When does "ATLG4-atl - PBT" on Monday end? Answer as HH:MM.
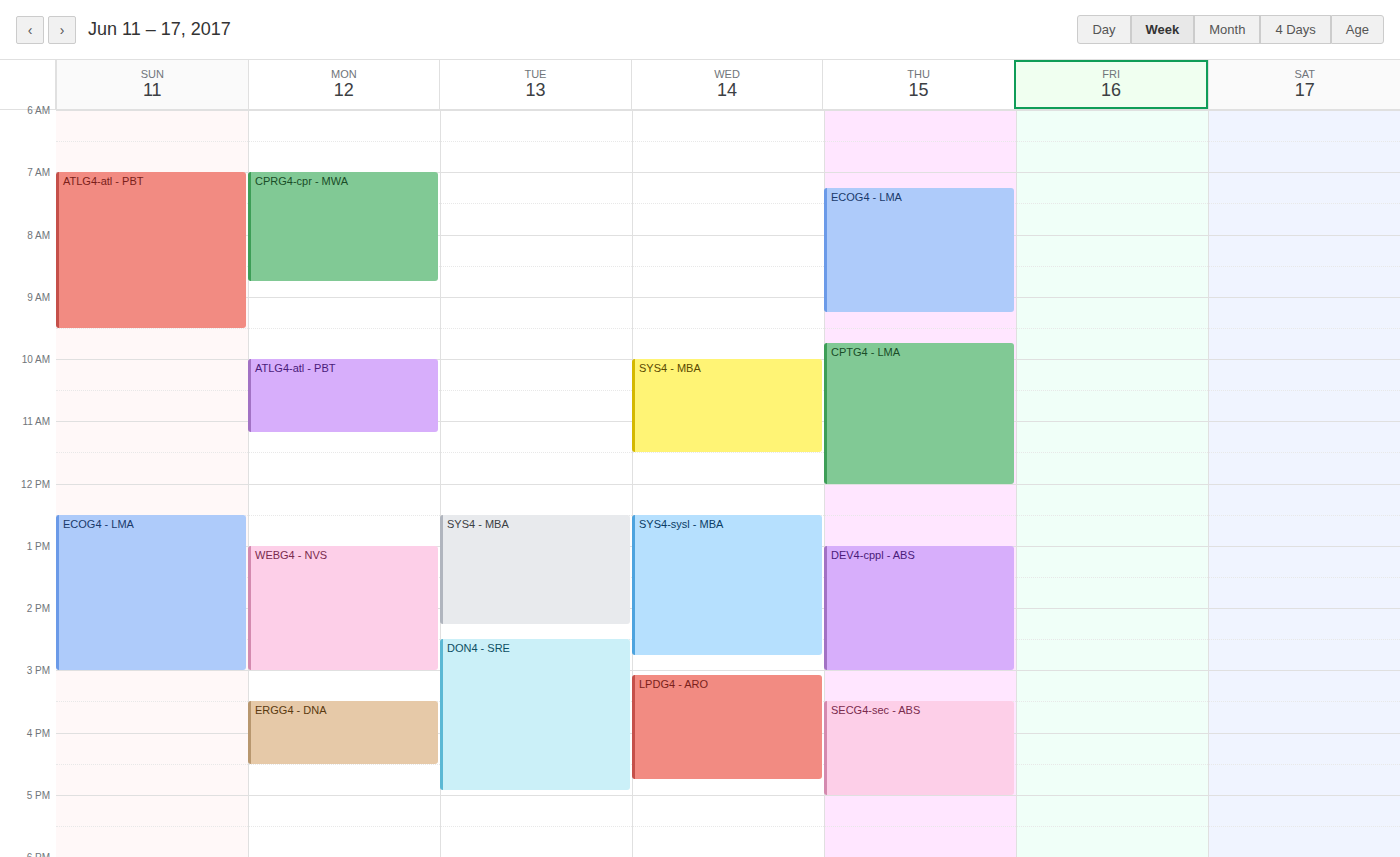
11:10